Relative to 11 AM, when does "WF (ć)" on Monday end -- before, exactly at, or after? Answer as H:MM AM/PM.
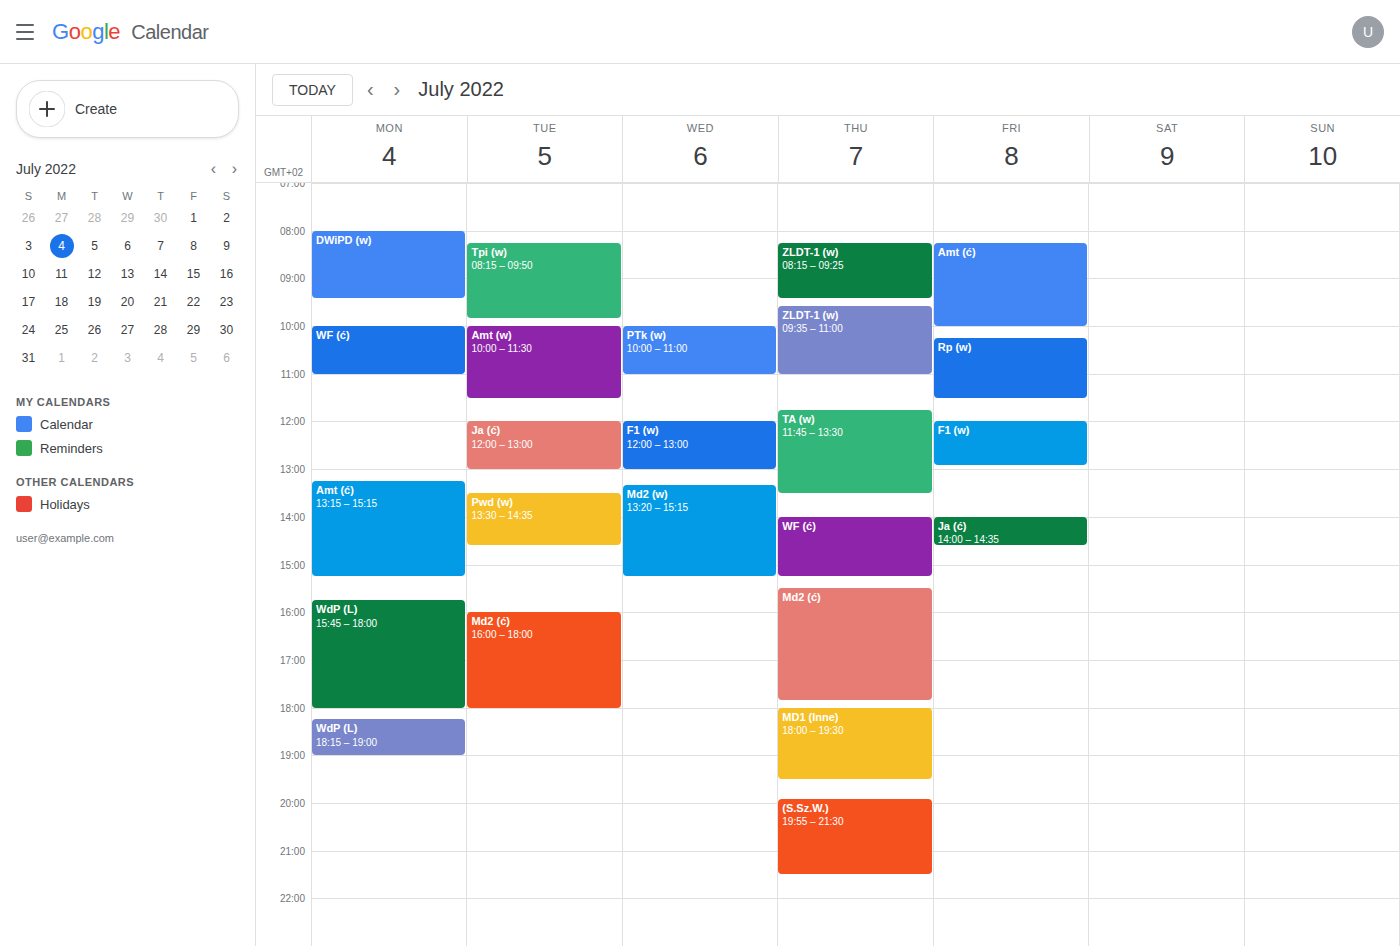
11:00 AM -- exactly at 11 AM, on the 11 AM line.